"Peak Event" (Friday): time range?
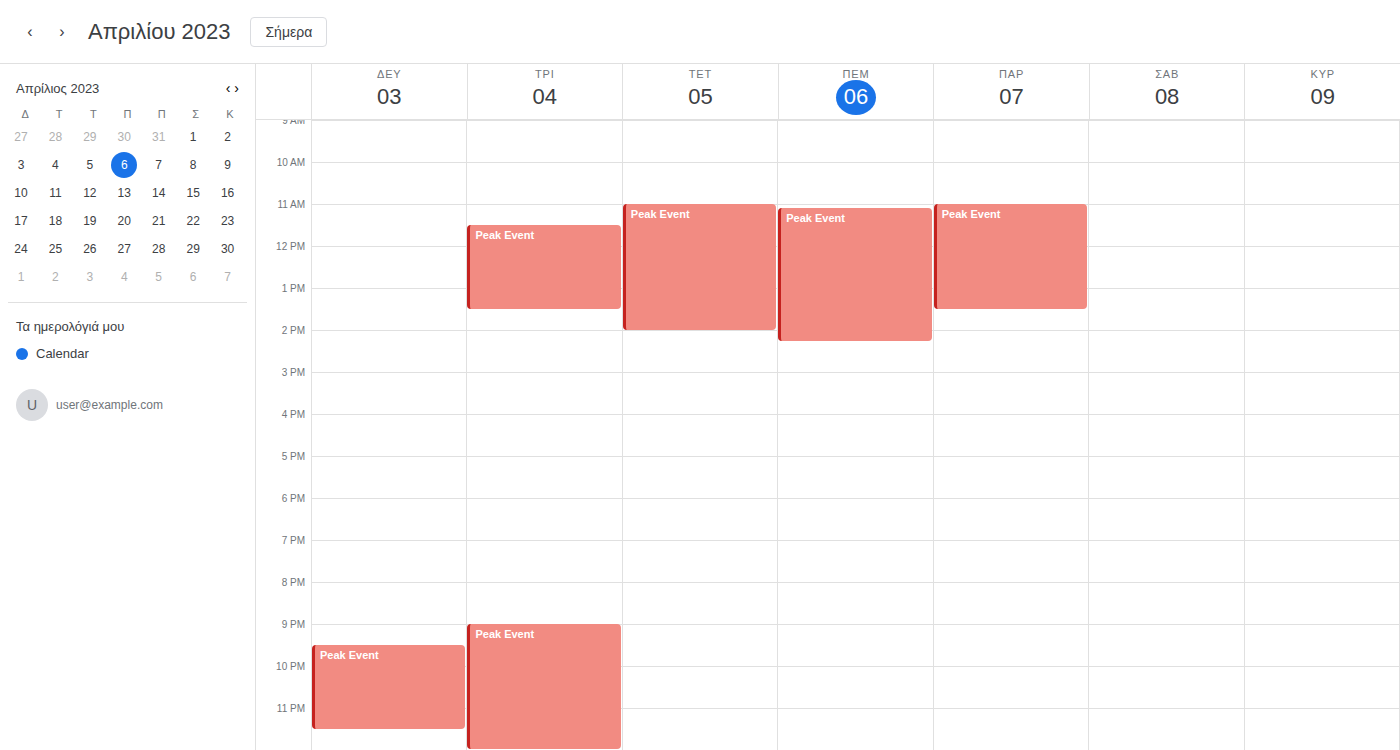
11:00 AM to 1:30 PM